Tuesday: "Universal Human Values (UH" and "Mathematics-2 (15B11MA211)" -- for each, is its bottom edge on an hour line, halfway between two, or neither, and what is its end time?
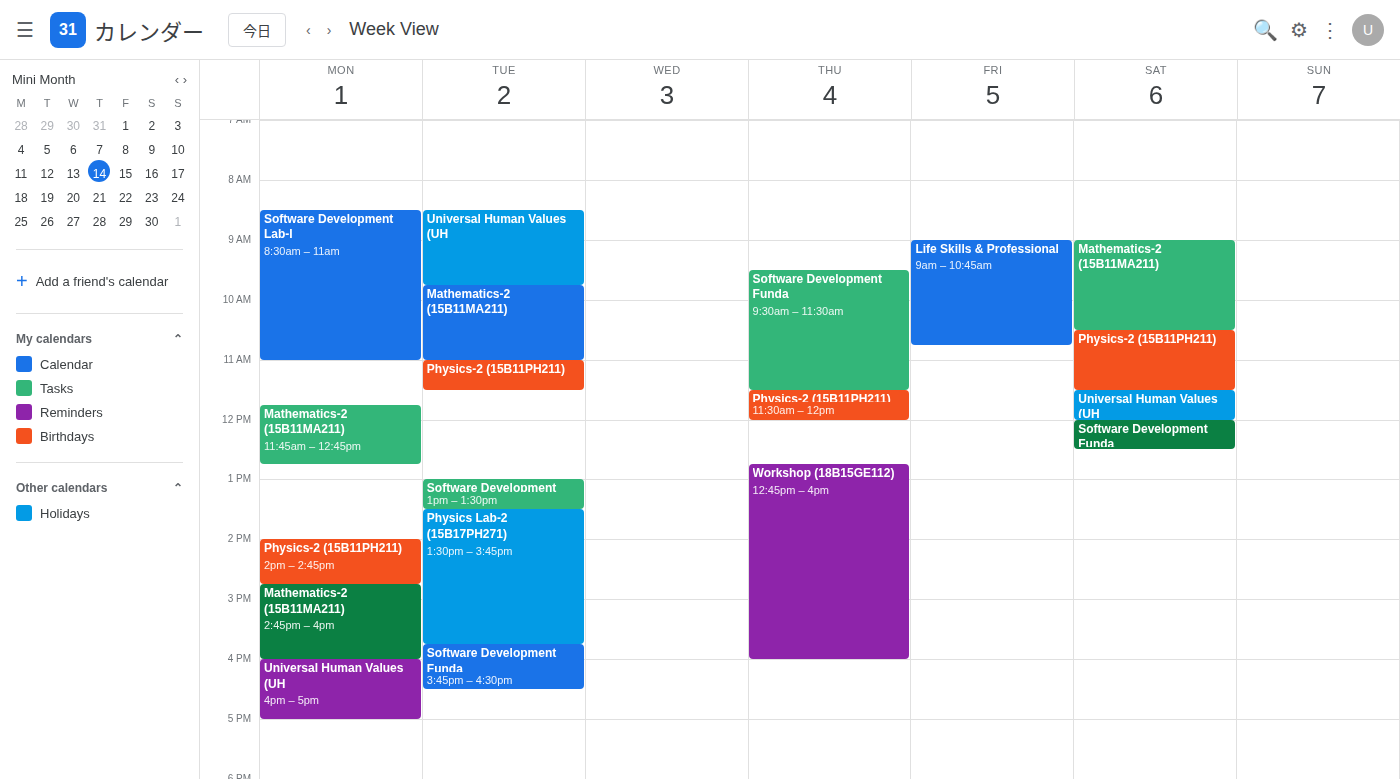
"Universal Human Values (UH": 9:45 AM, neither: three quarters of the way from the 9 AM line to the 10 AM line. "Mathematics-2 (15B11MA211)": 11:00 AM, exactly on the 11 AM line.